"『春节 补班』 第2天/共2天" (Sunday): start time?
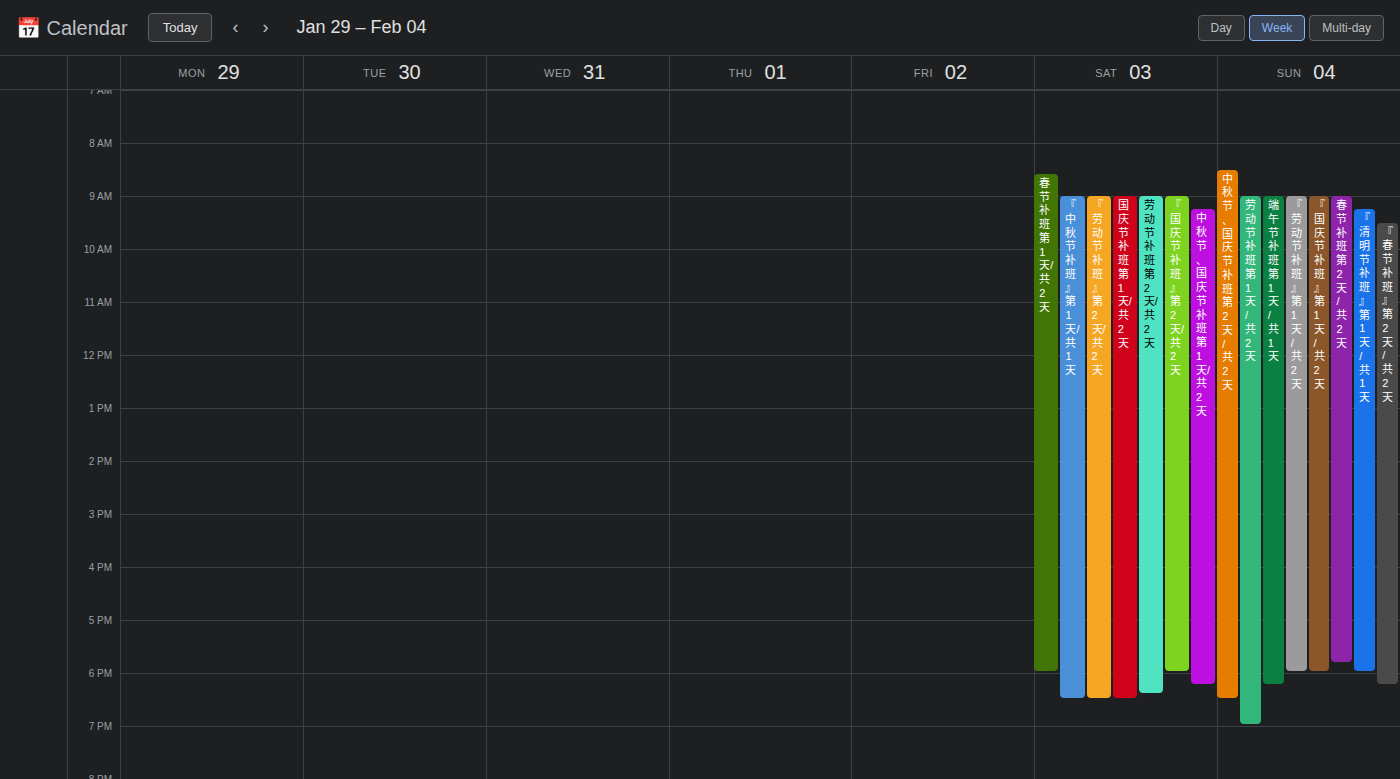
9:30 AM